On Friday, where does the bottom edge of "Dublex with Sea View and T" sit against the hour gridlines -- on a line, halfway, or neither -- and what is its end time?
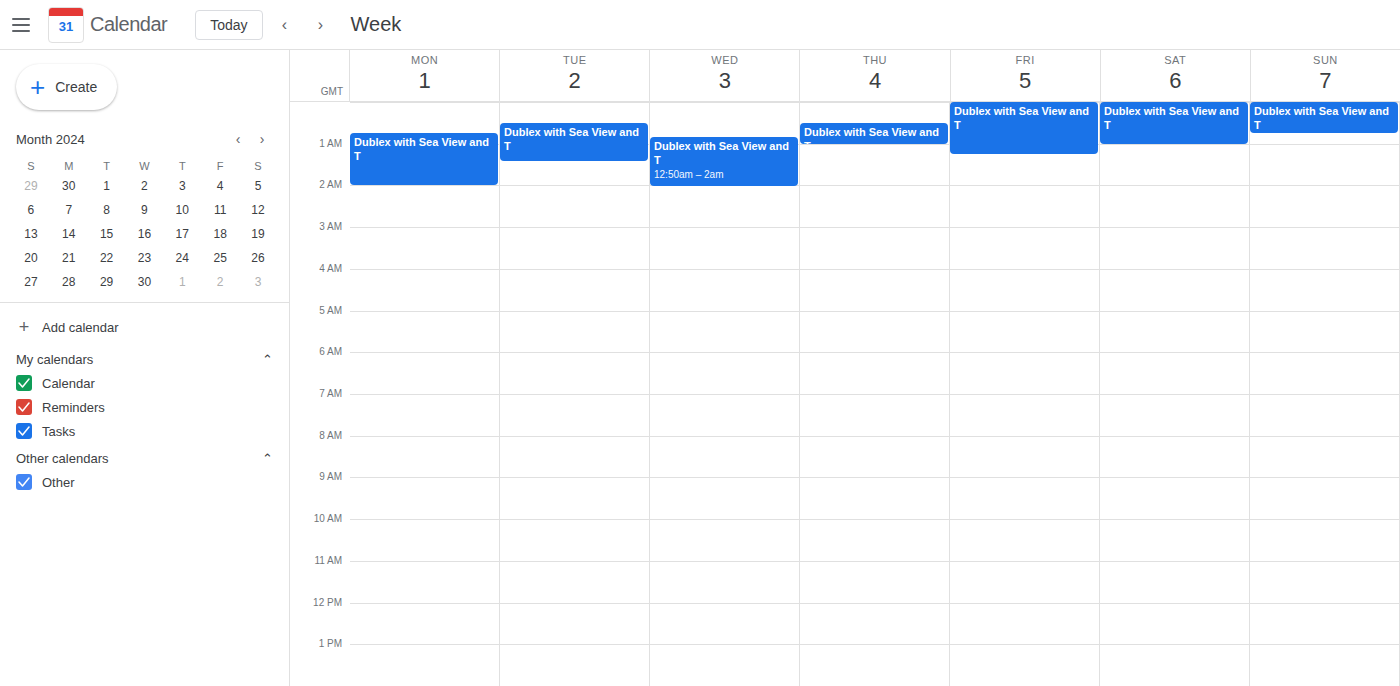
1:15 AM -- neither: a quarter of the way from the 1 AM line to the 2 AM line.